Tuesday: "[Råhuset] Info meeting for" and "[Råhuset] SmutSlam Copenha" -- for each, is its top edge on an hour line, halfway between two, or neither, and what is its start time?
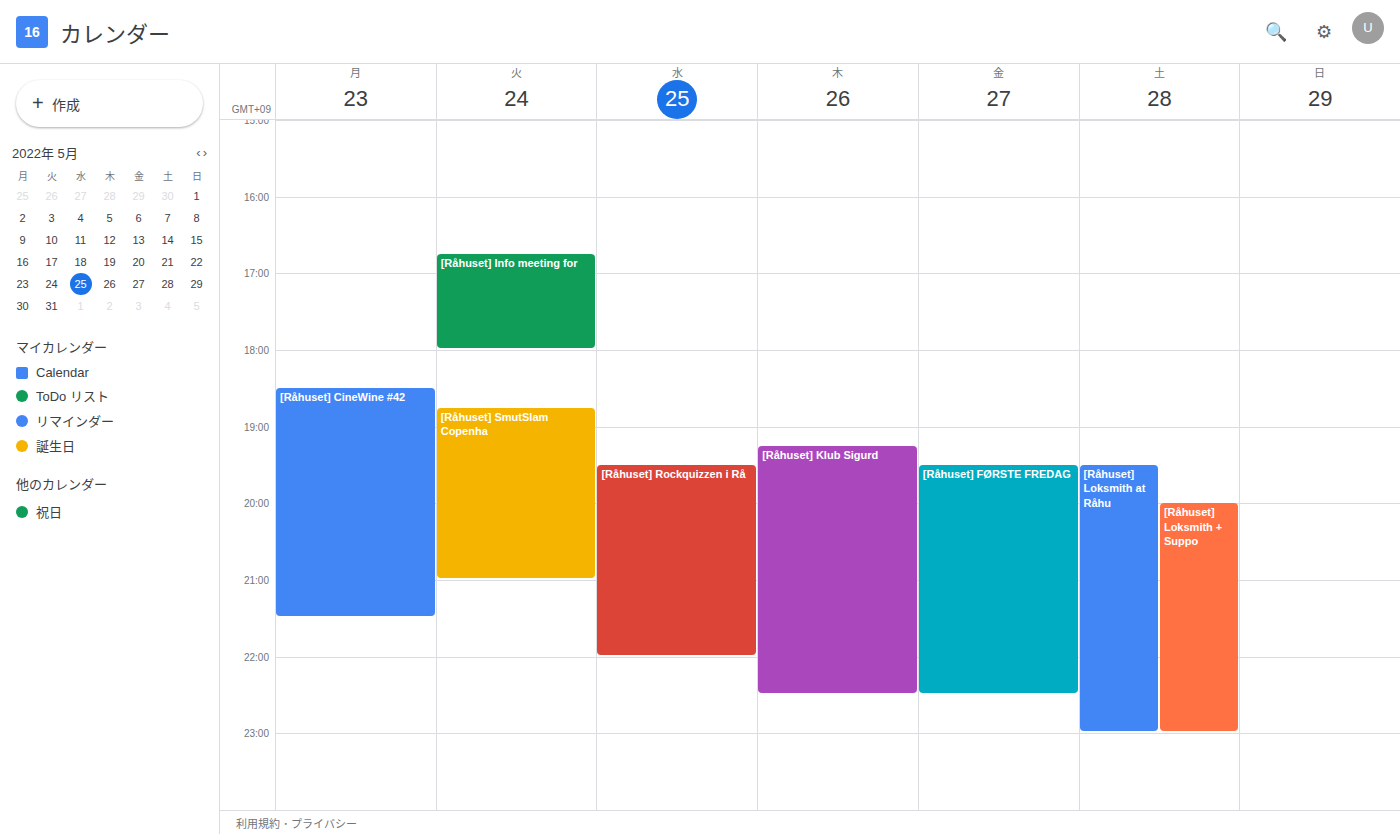
"[Råhuset] Info meeting for": 4:45 PM, neither: three quarters of the way from the 4 PM line to the 5 PM line. "[Råhuset] SmutSlam Copenha": 6:45 PM, neither: three quarters of the way from the 6 PM line to the 7 PM line.